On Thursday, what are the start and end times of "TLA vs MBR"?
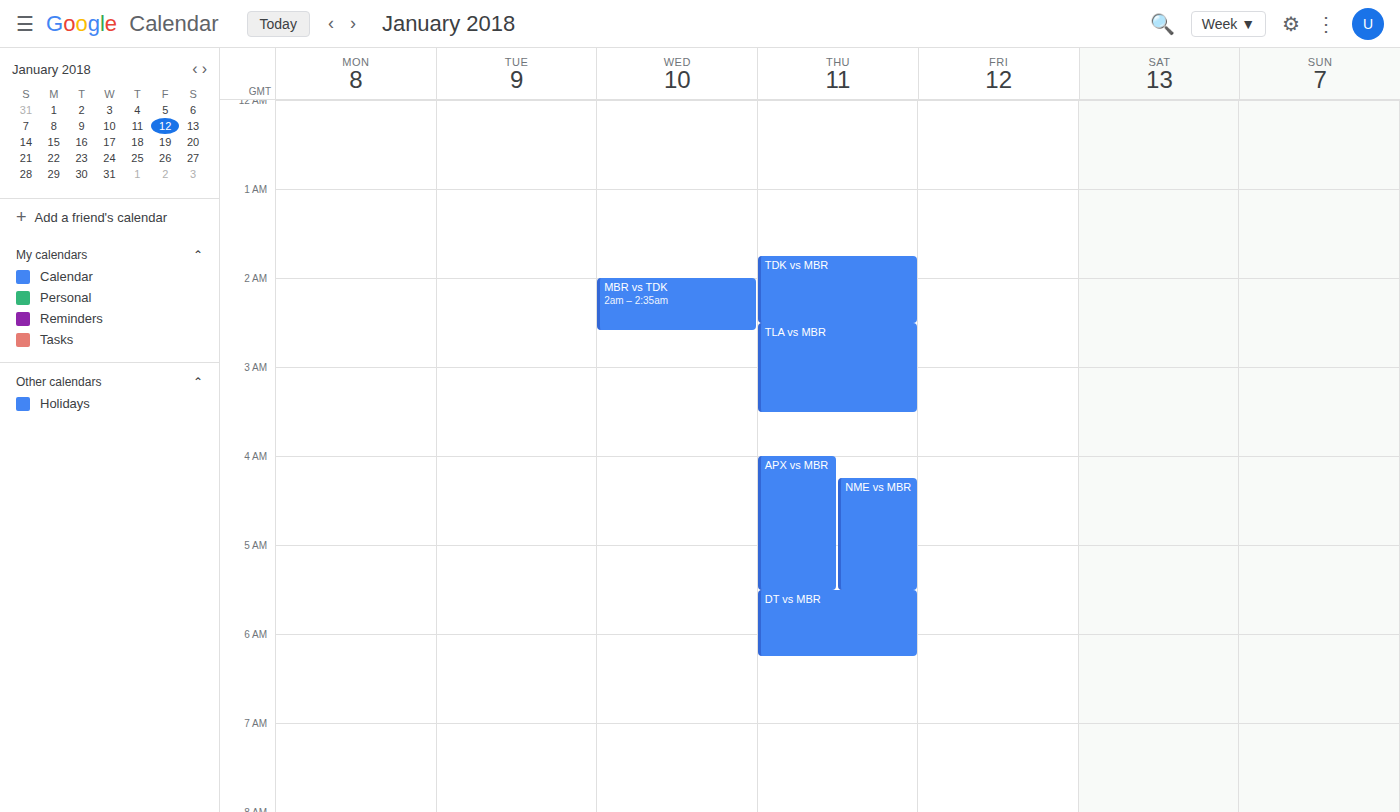
2:30 AM to 3:30 AM